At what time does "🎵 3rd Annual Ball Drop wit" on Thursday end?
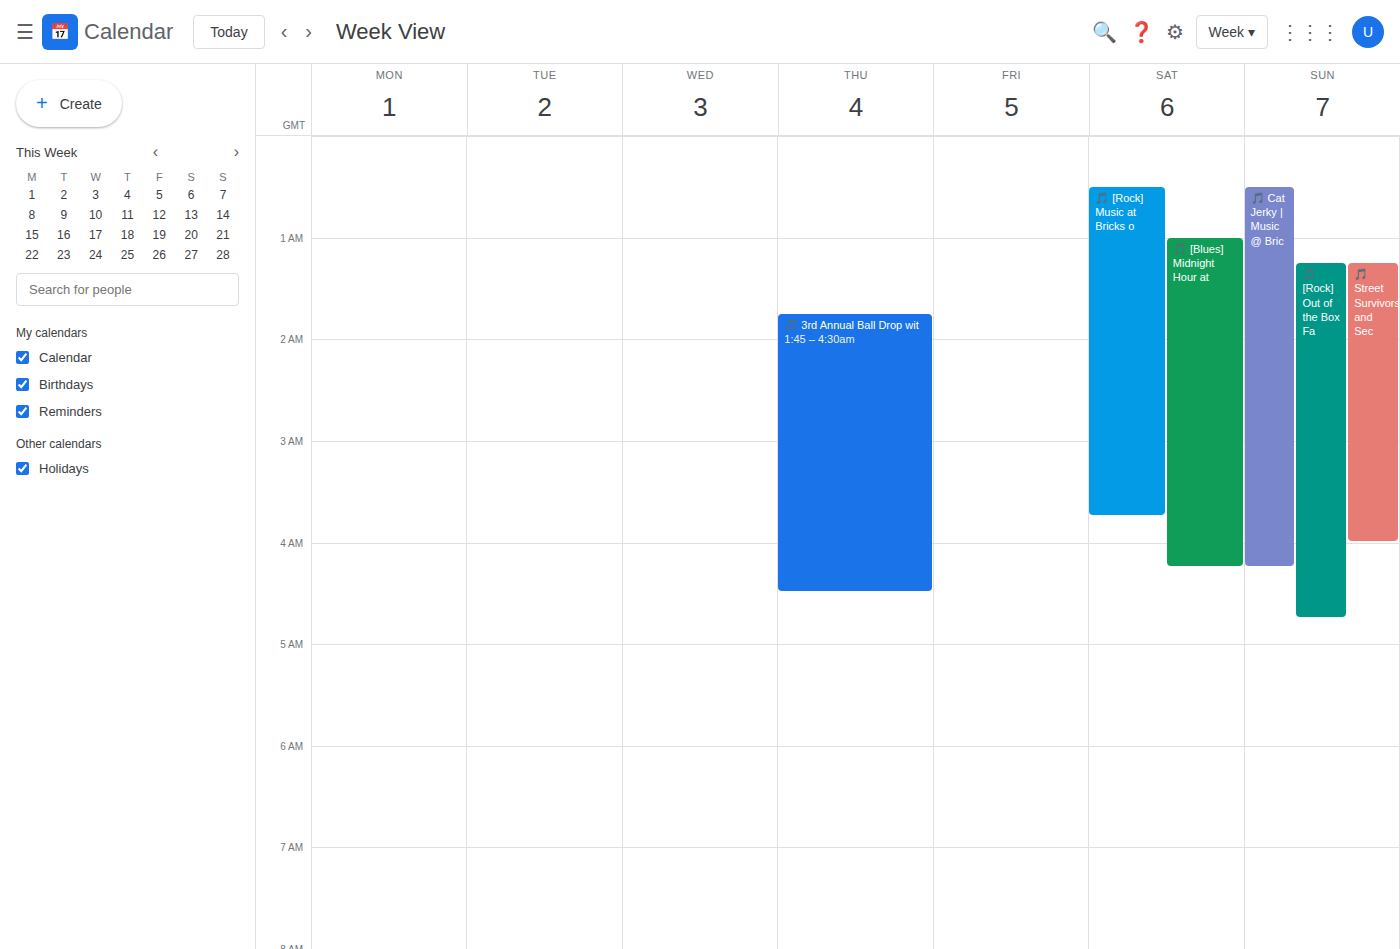
4:30 AM